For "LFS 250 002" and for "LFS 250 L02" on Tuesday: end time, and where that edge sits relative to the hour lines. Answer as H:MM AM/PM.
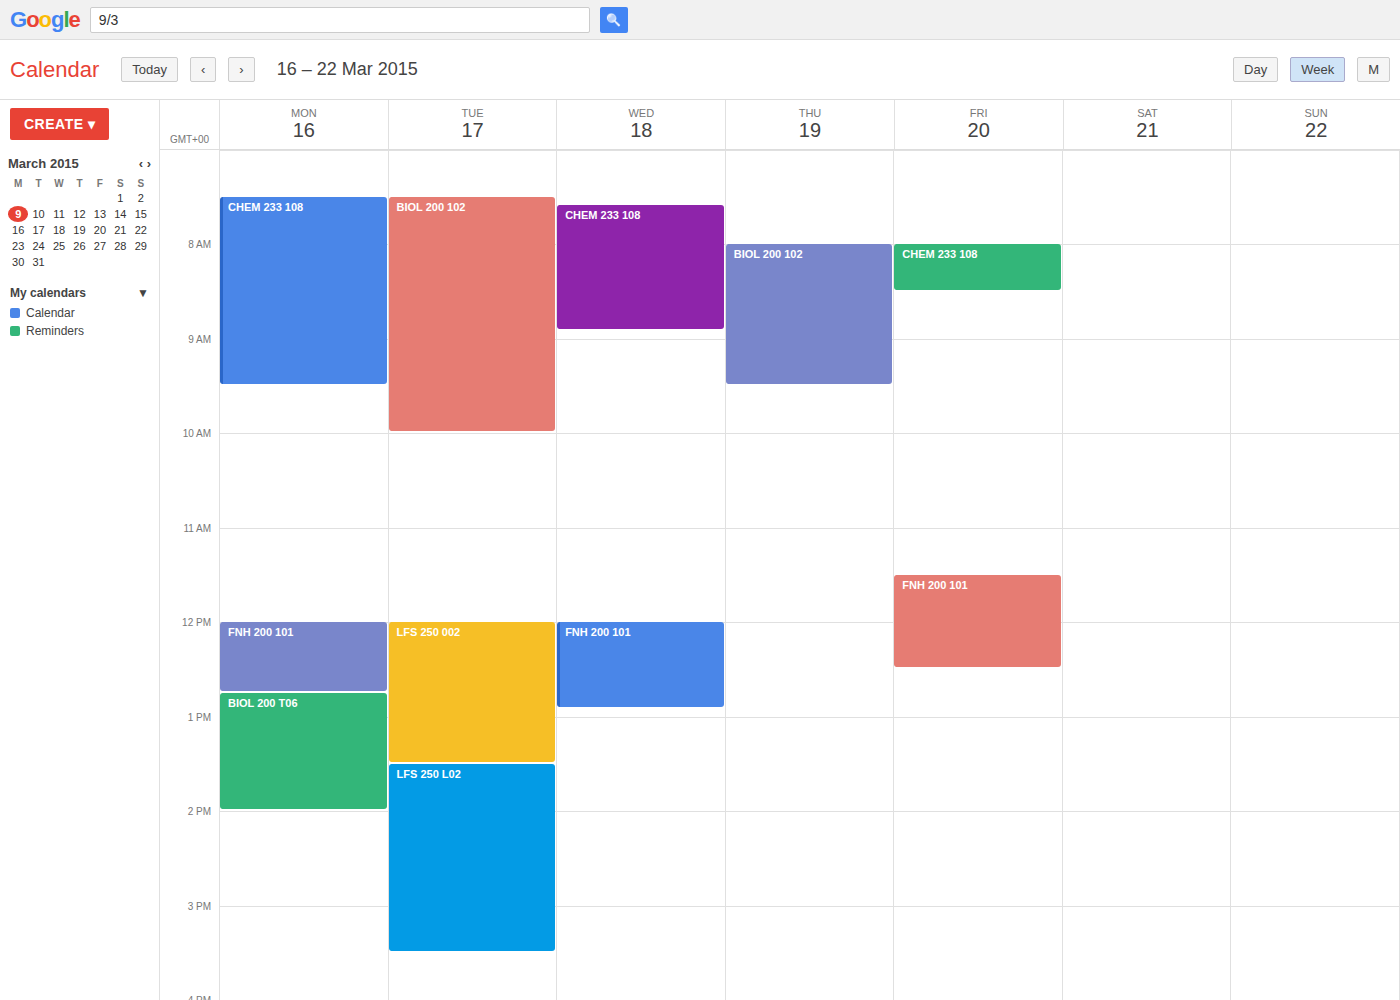
"LFS 250 002": 1:30 PM, halfway between the 1 PM and 2 PM lines. "LFS 250 L02": 3:30 PM, halfway between the 3 PM and 4 PM lines.